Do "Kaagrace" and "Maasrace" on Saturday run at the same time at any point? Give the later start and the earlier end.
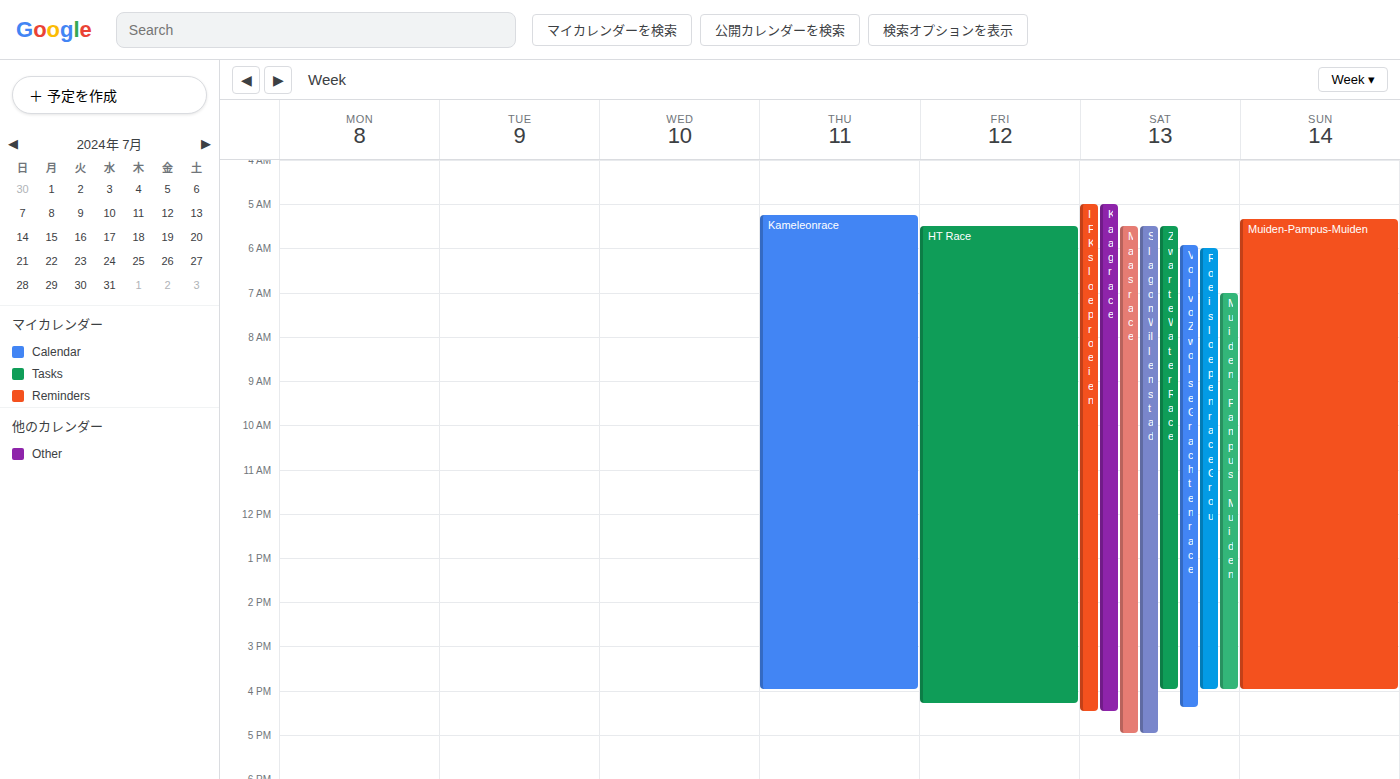
"Maasrace" starts at 5:30 AM, before "Kaagrace" ends at 4:30 PM -- they overlap.